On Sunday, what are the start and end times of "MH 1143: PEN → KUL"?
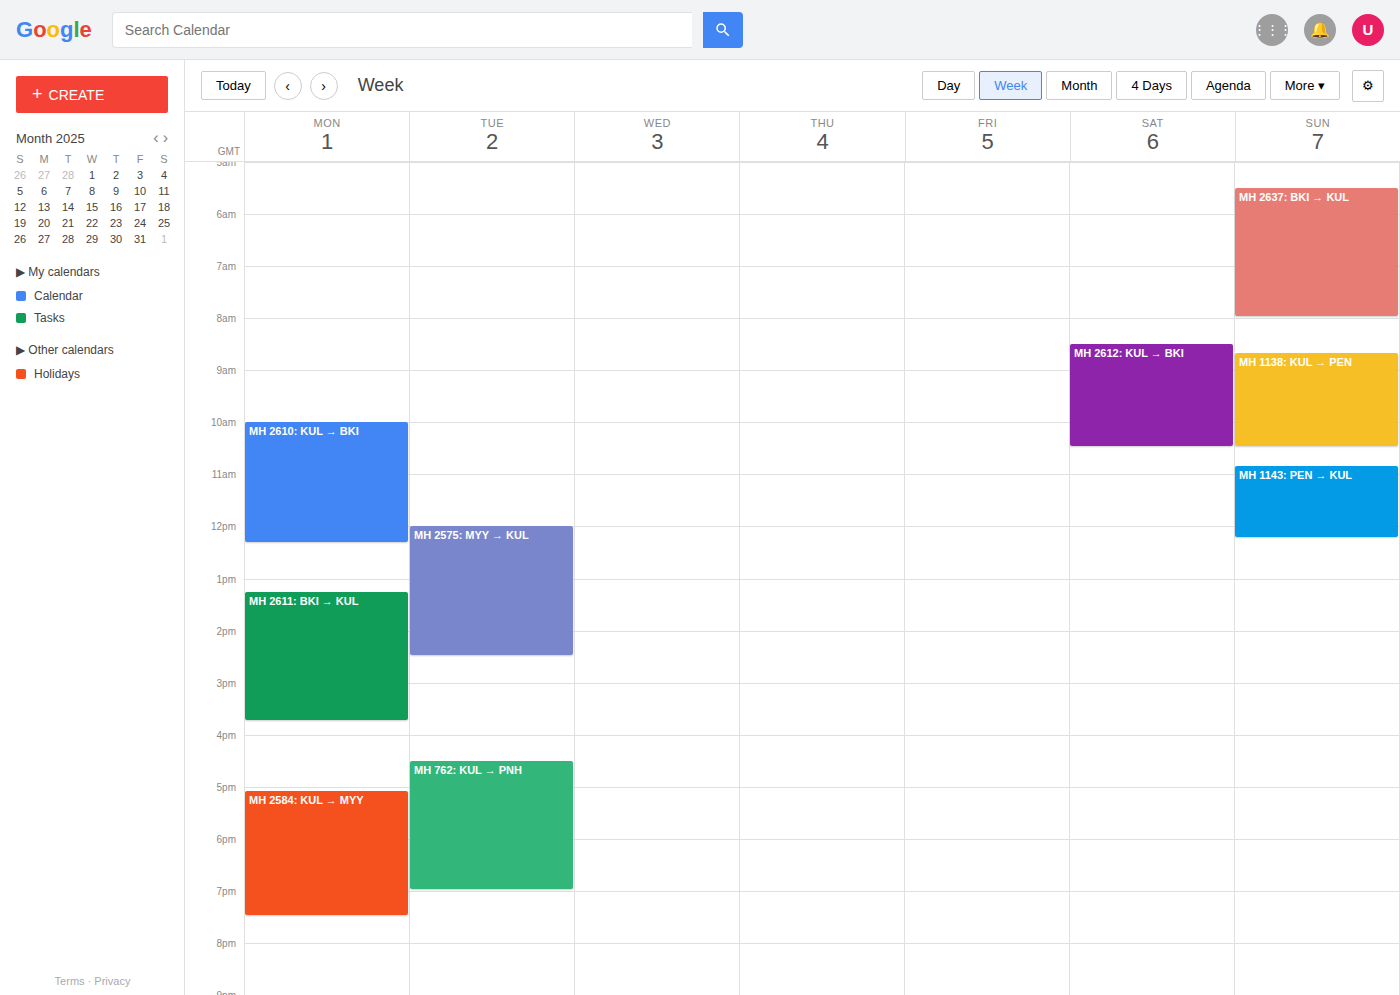
10:50 AM to 12:15 PM